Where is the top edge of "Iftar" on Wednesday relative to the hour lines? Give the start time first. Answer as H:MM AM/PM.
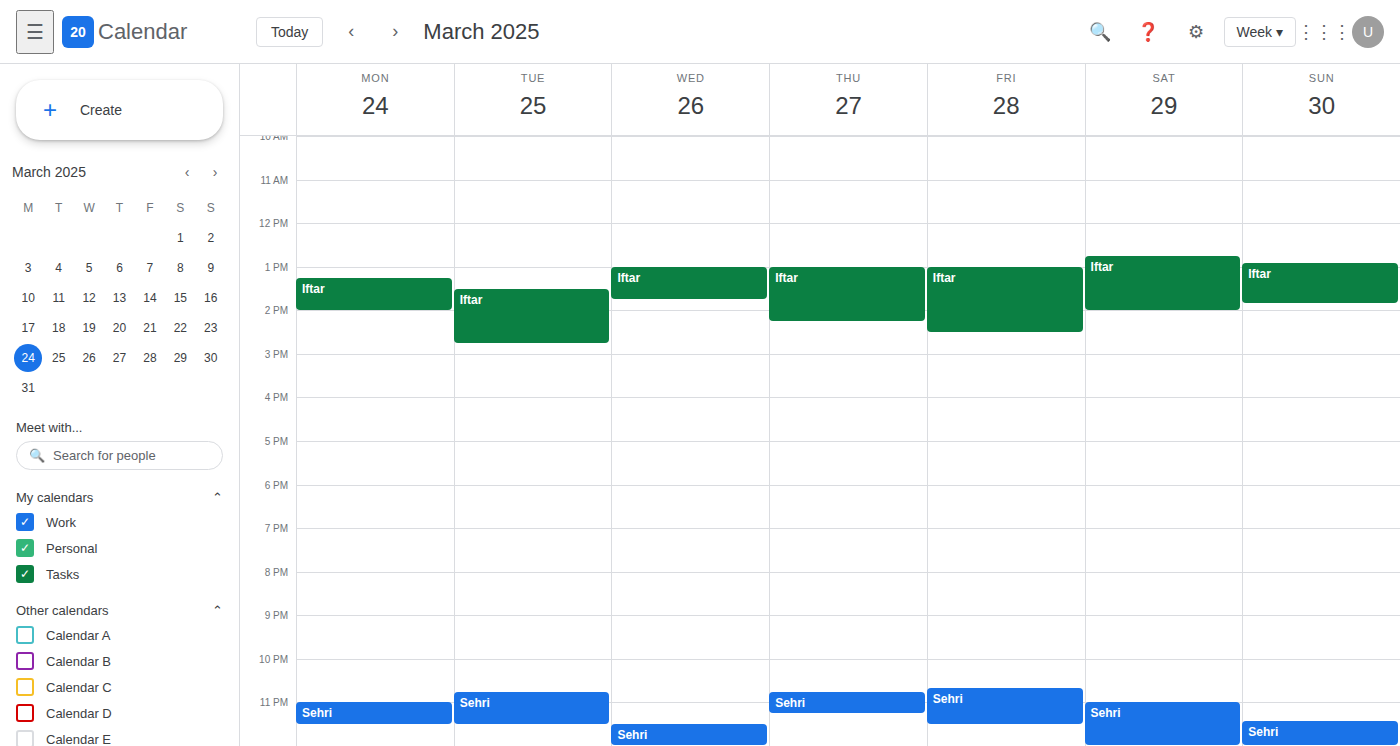
1:00 PM -- exactly on the 1 PM line.